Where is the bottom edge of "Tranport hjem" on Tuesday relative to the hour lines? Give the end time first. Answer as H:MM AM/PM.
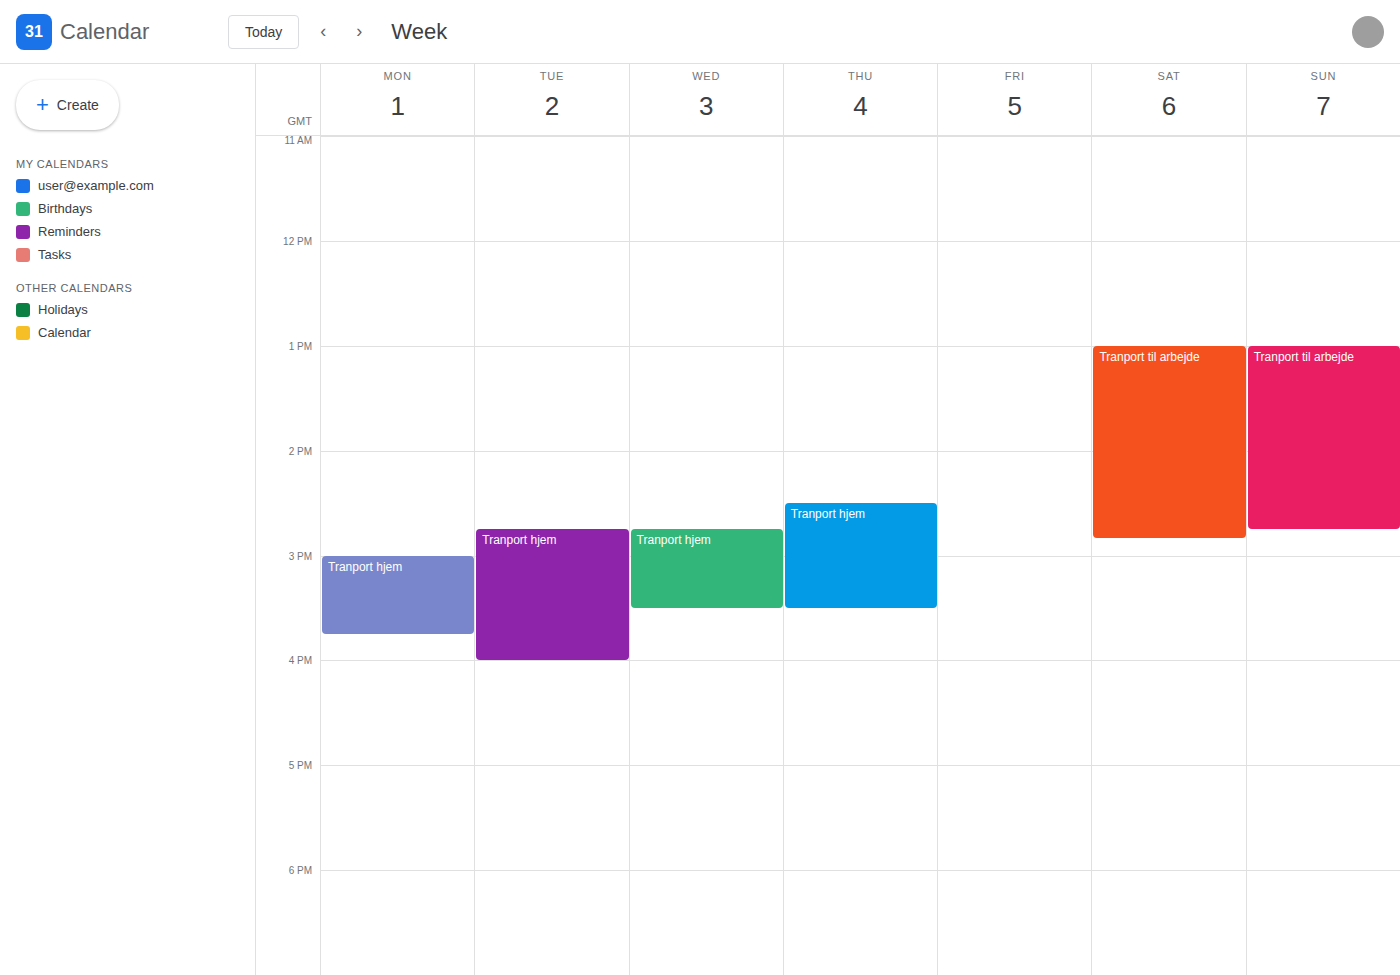
4:00 PM -- exactly on the 4 PM line.